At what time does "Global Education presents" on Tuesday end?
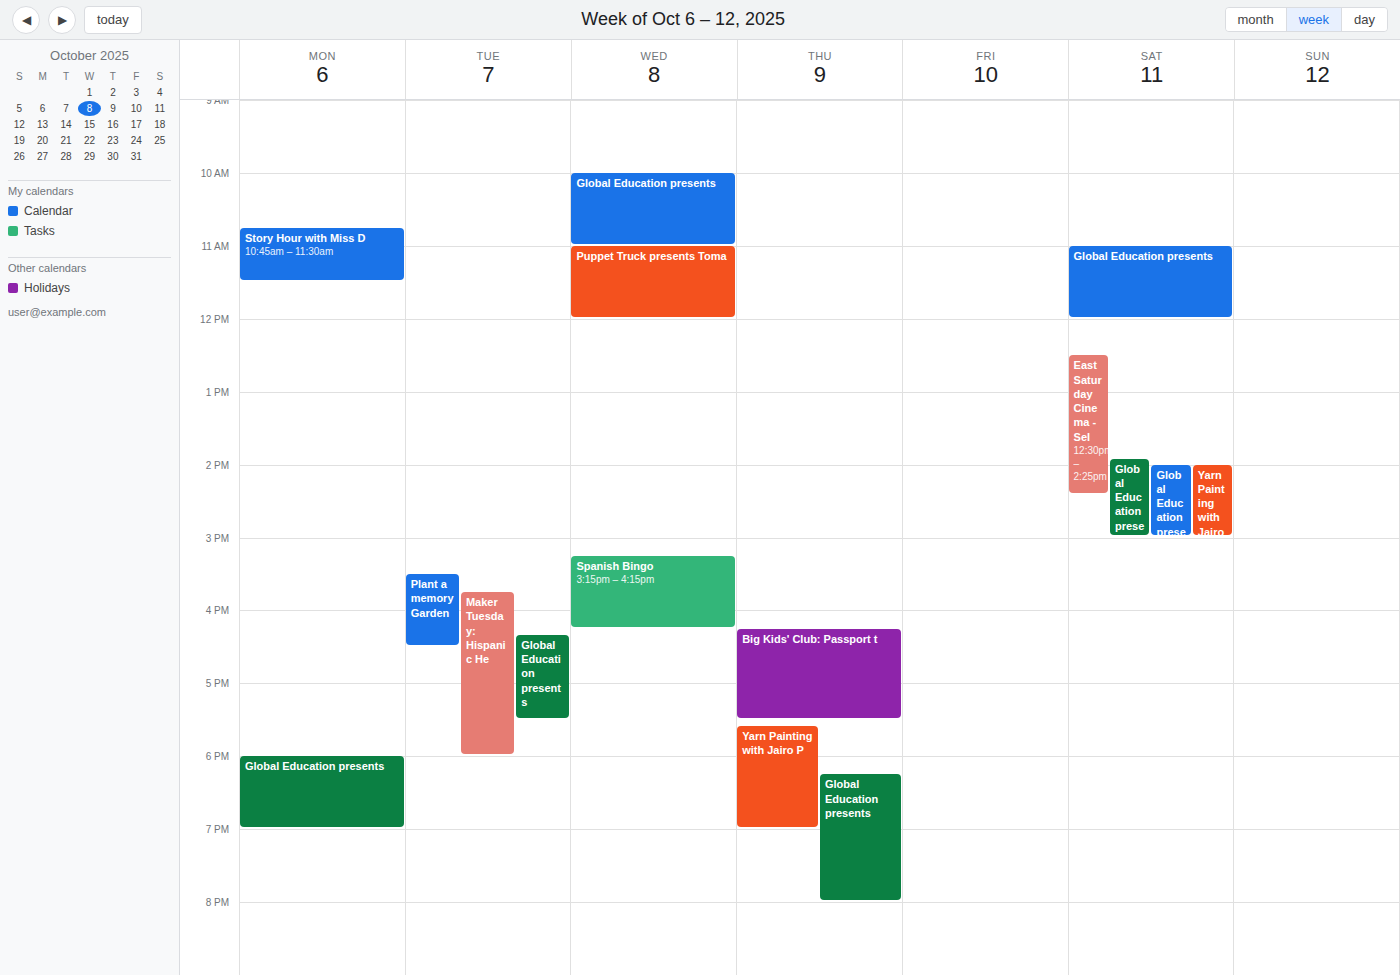
5:30 PM